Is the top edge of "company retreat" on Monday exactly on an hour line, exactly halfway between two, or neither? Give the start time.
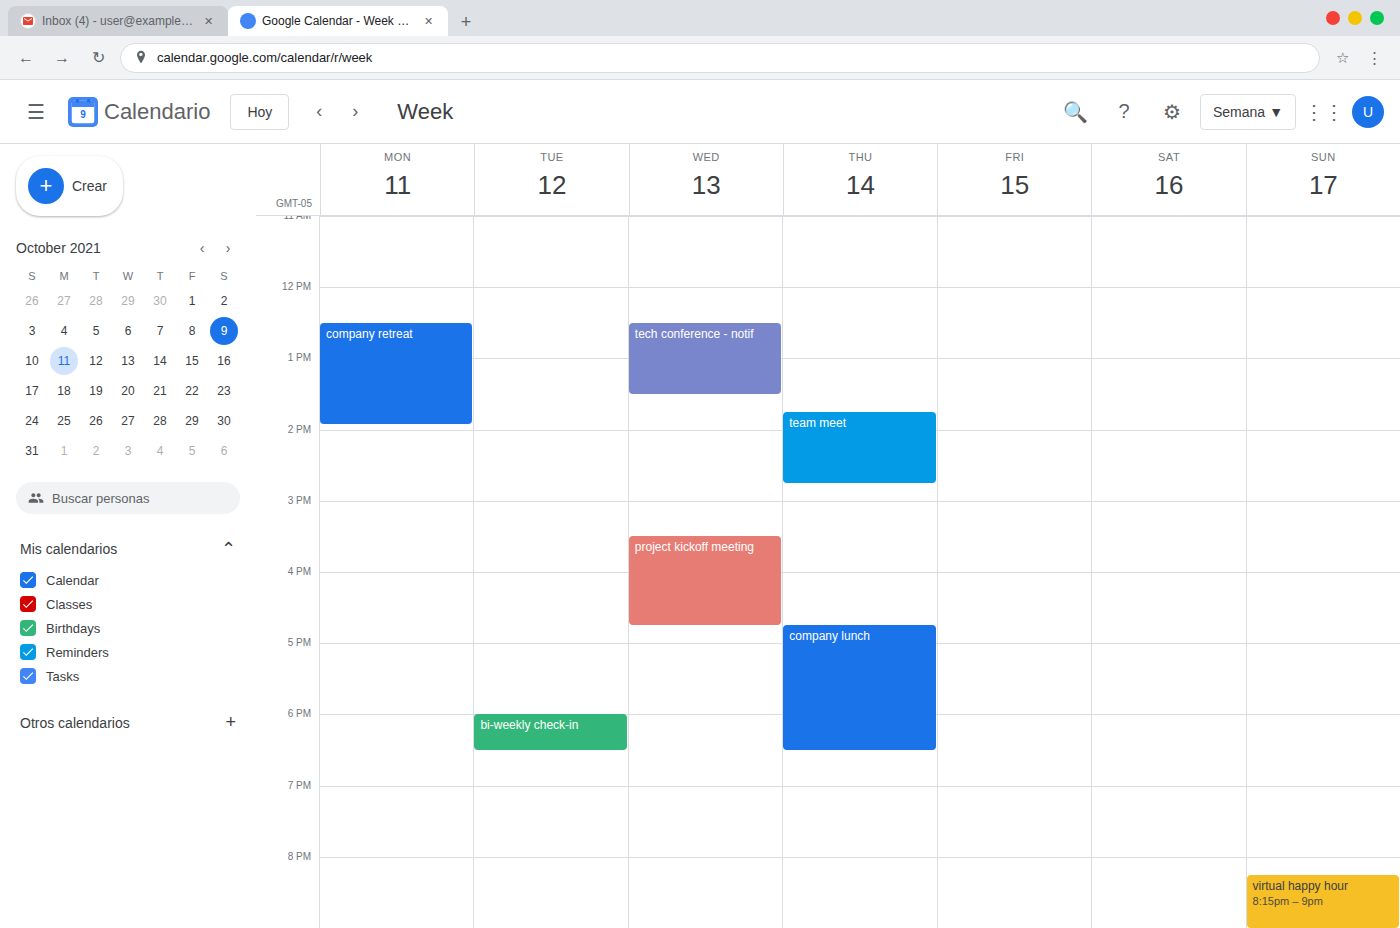
12:30 PM -- halfway between the 12 PM and 1 PM lines.